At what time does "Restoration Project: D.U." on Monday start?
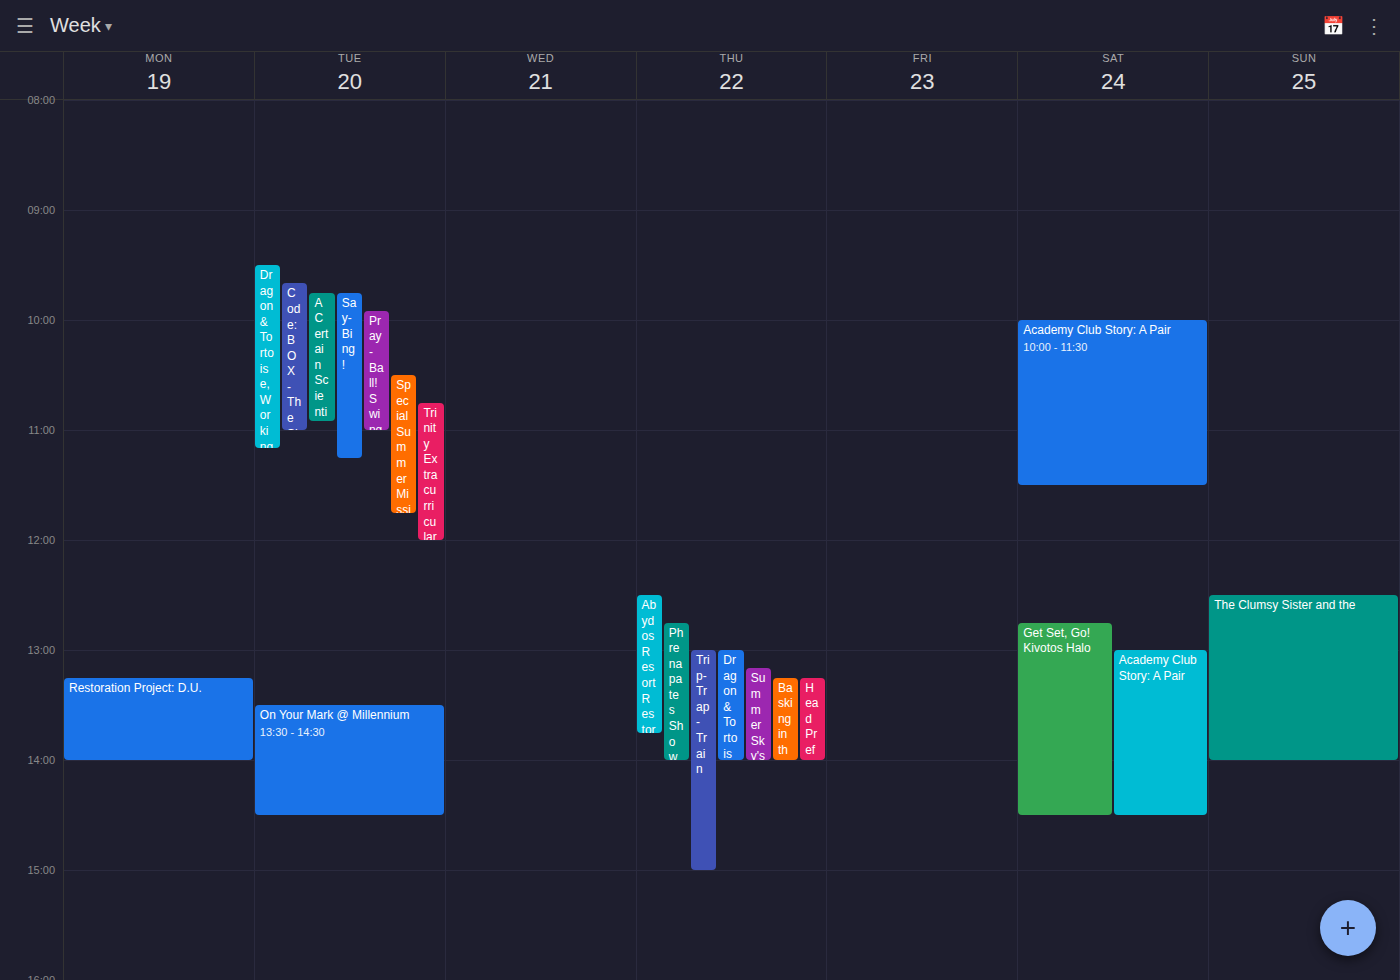
1:15 PM